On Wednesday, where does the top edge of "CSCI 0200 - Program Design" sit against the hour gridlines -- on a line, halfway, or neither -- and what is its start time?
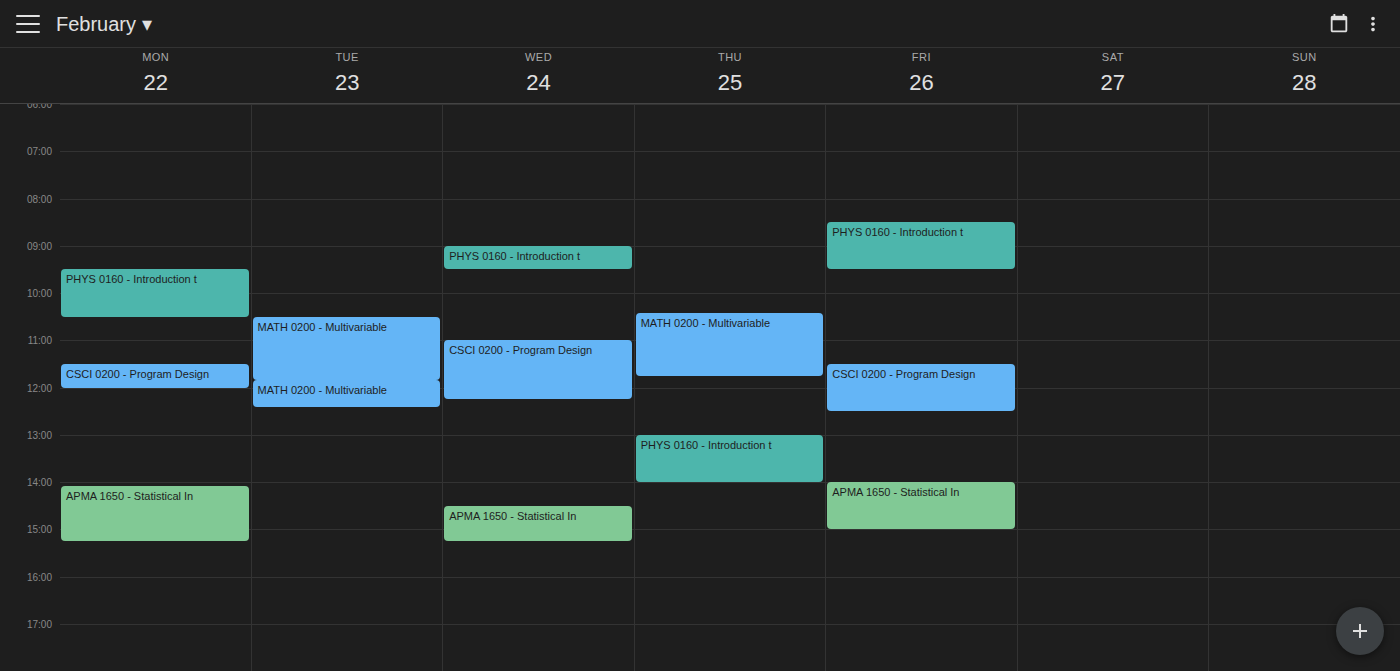
11:00 AM -- exactly on the 11 AM line.